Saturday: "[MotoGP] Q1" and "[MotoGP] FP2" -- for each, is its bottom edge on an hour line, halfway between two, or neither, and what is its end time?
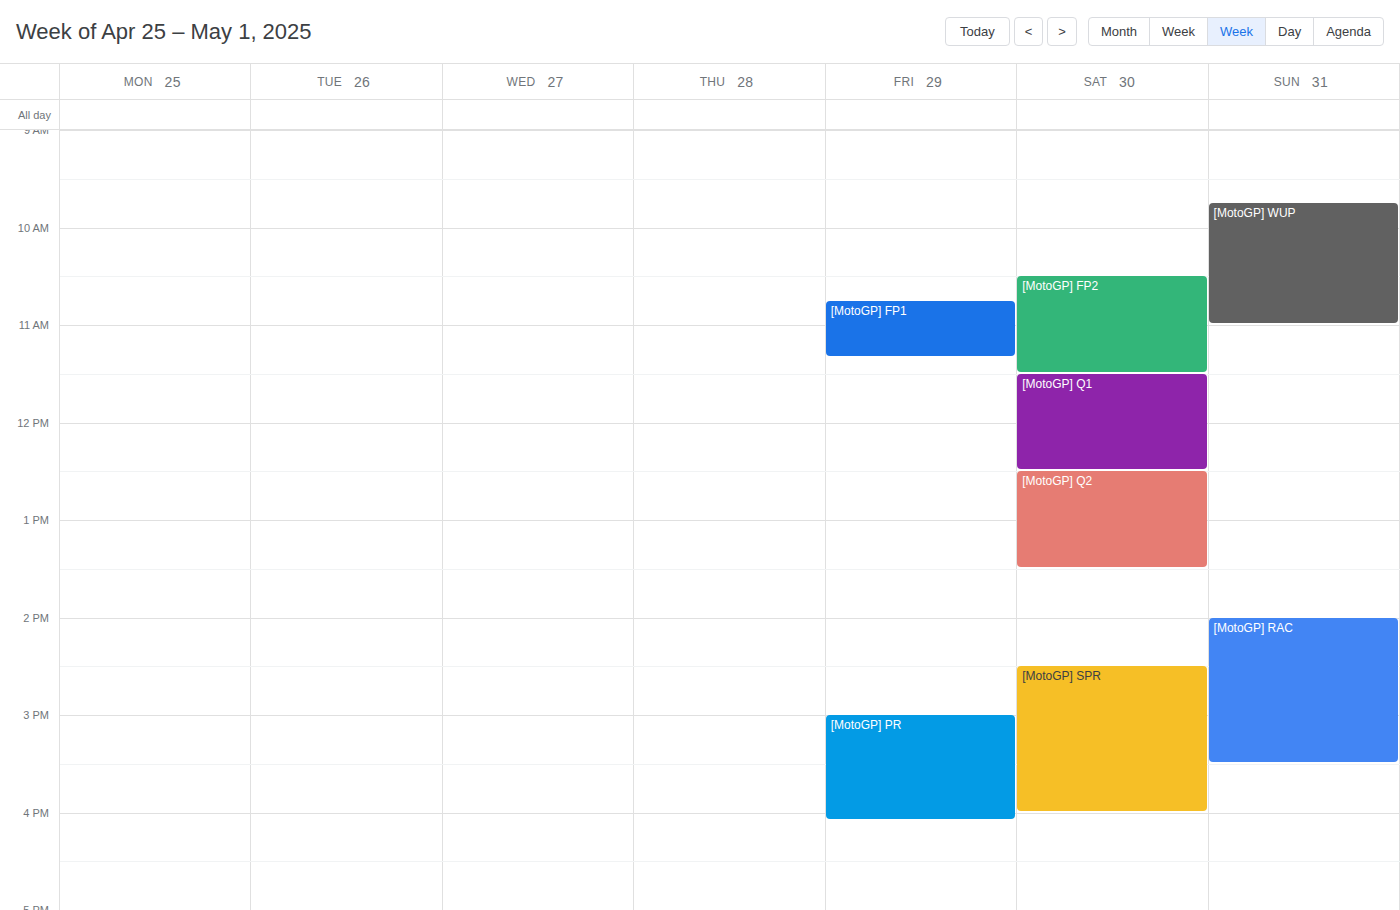
"[MotoGP] Q1": 12:30 PM, halfway between the 12 PM and 1 PM lines. "[MotoGP] FP2": 11:30 AM, halfway between the 11 AM and 12 PM lines.